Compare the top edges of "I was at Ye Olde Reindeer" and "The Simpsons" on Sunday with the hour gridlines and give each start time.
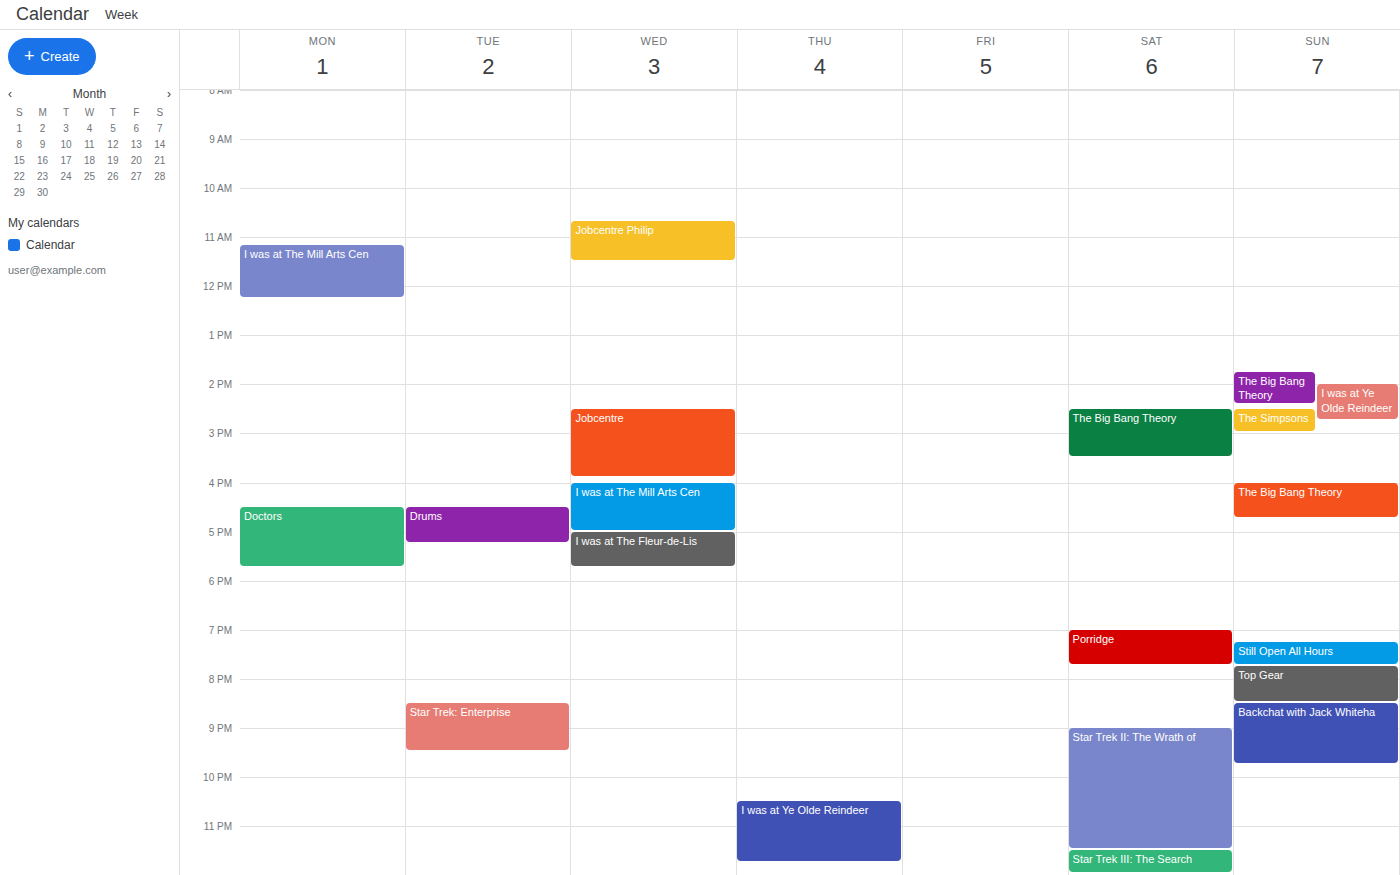
"I was at Ye Olde Reindeer": 2:00 PM, exactly on the 2 PM line. "The Simpsons": 2:30 PM, halfway between the 2 PM and 3 PM lines.